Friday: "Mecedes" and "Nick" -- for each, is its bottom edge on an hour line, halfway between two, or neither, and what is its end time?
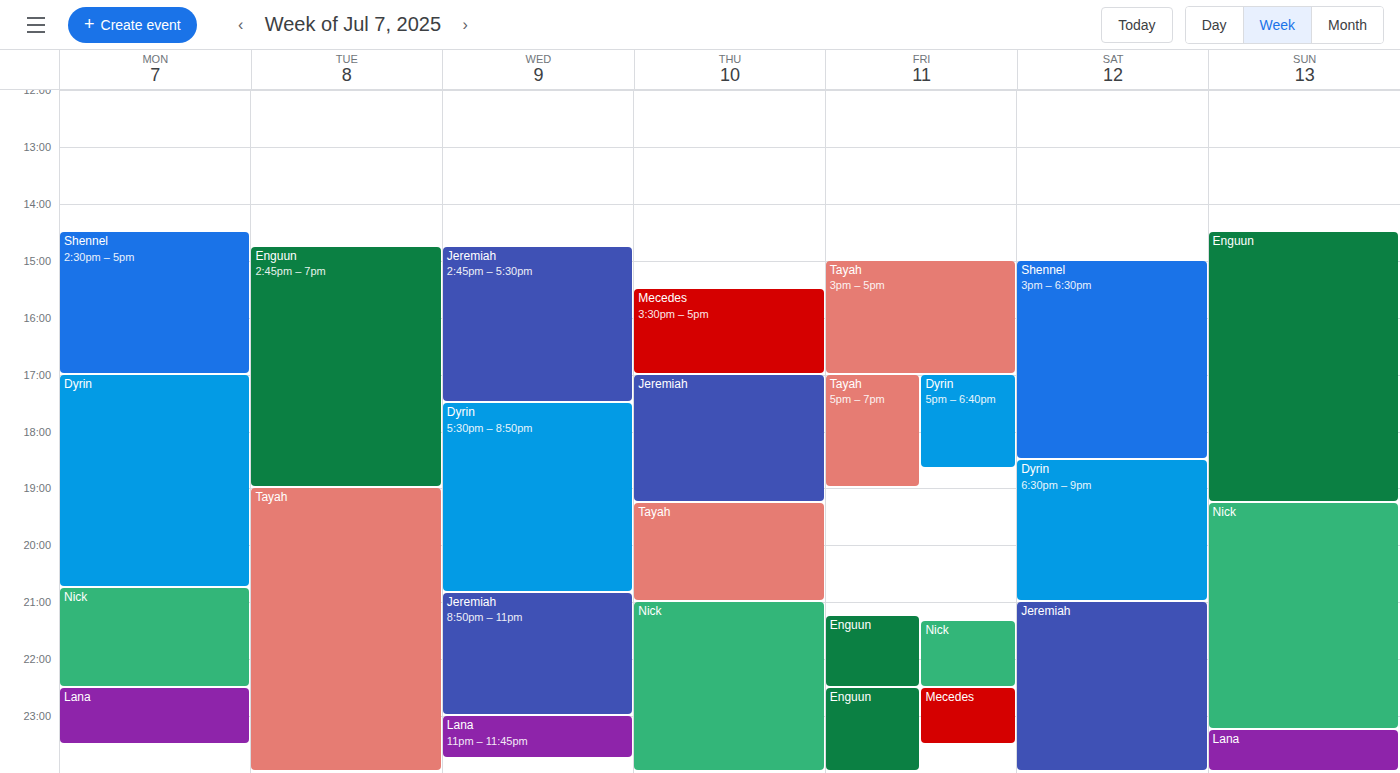
"Mecedes": 11:30 PM, halfway between the 11 PM and 12 AM lines. "Nick": 10:30 PM, halfway between the 10 PM and 11 PM lines.